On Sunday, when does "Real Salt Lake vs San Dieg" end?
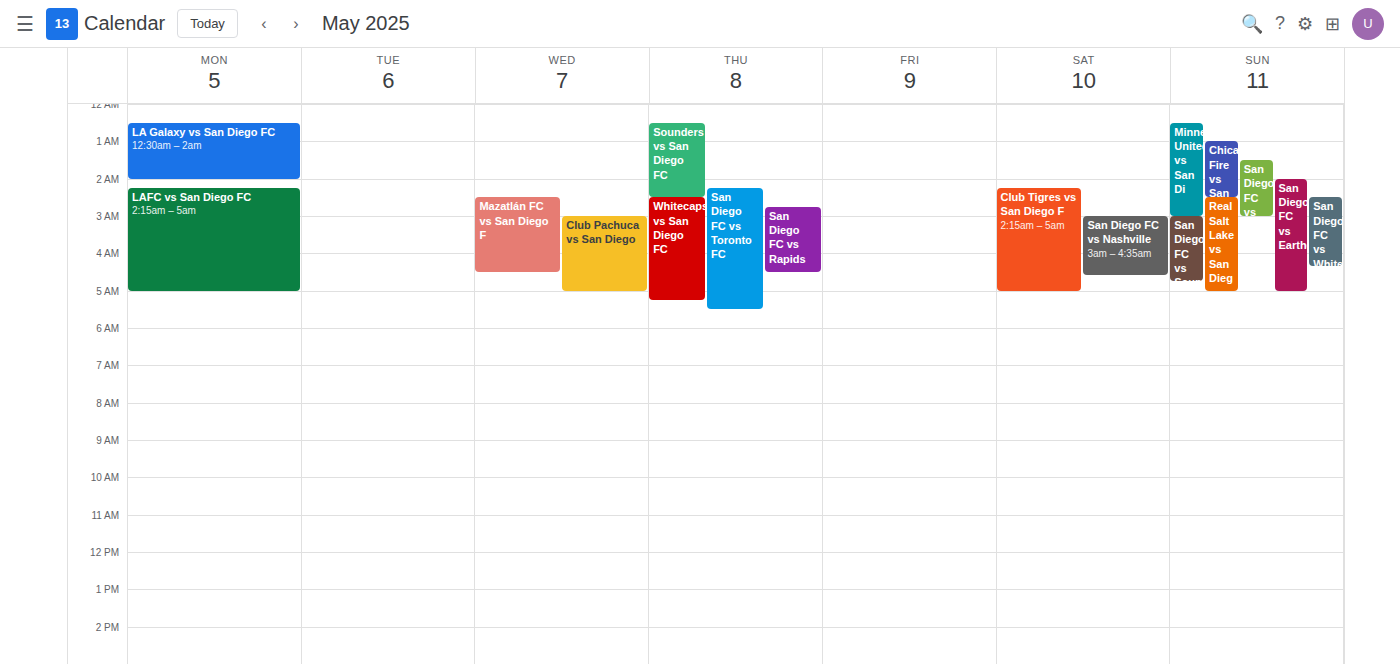
5:00 AM